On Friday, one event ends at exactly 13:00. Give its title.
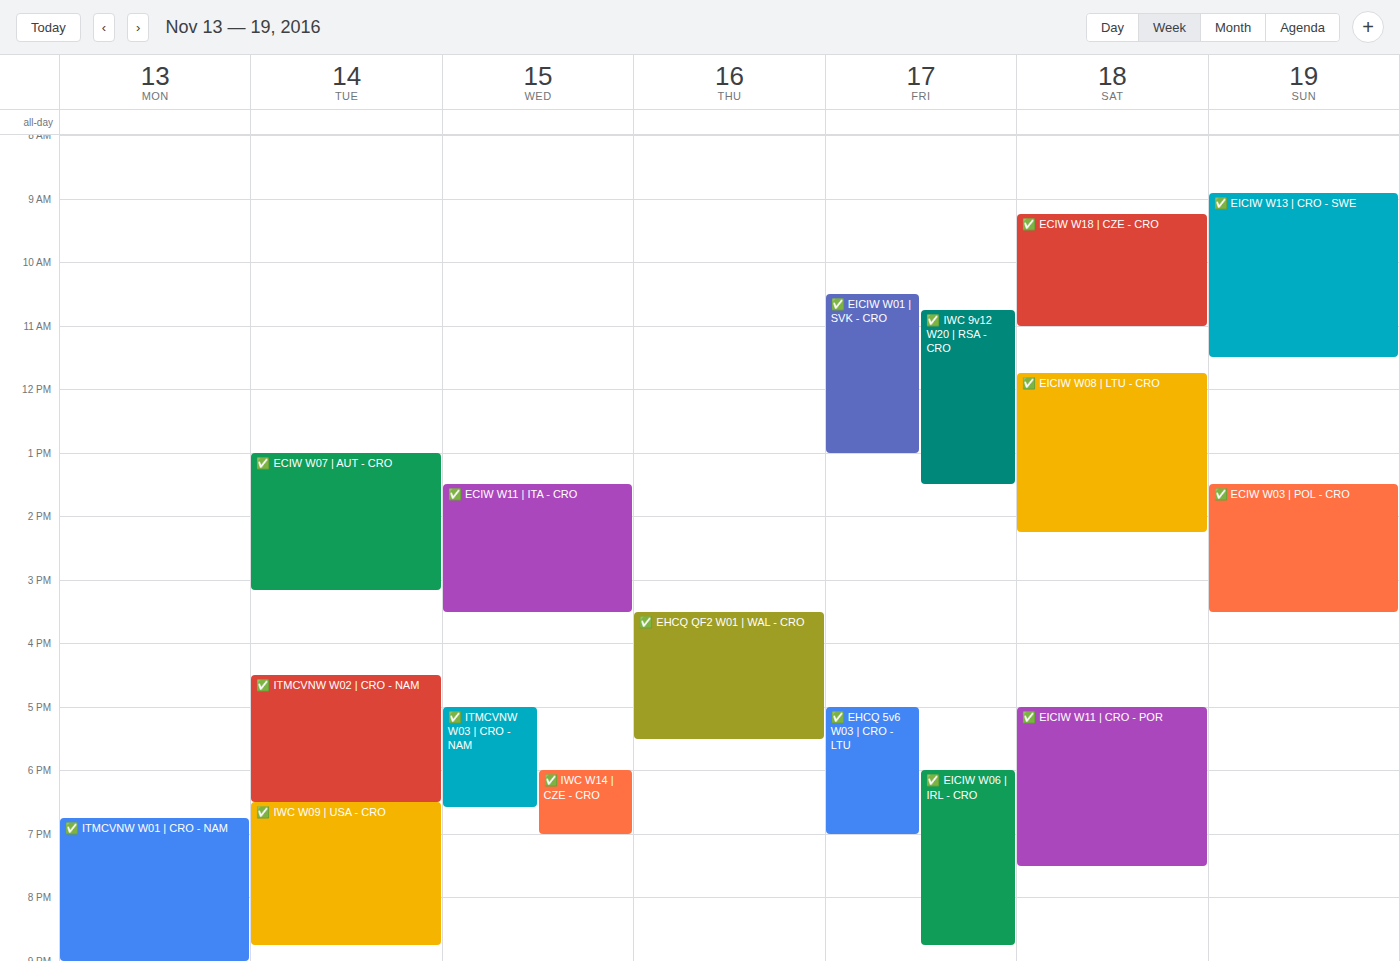
"✅ EICIW W01 | SVK - CRO"